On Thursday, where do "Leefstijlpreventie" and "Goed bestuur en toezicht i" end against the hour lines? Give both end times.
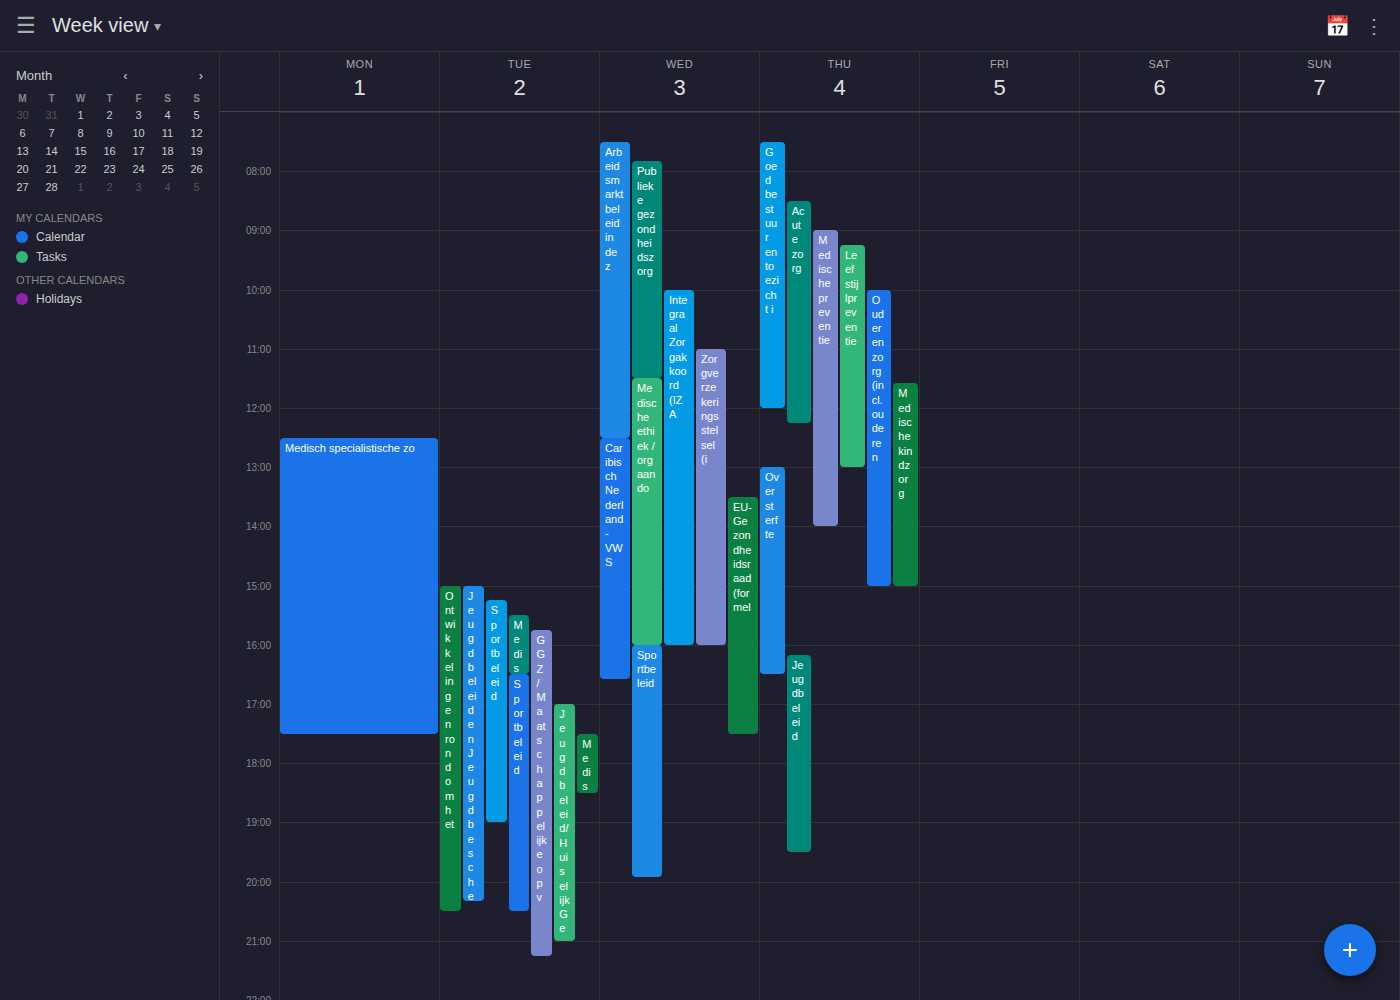
"Leefstijlpreventie": 1:00 PM, exactly on the 1 PM line. "Goed bestuur en toezicht i": 12:00 PM, exactly on the 12 PM line.